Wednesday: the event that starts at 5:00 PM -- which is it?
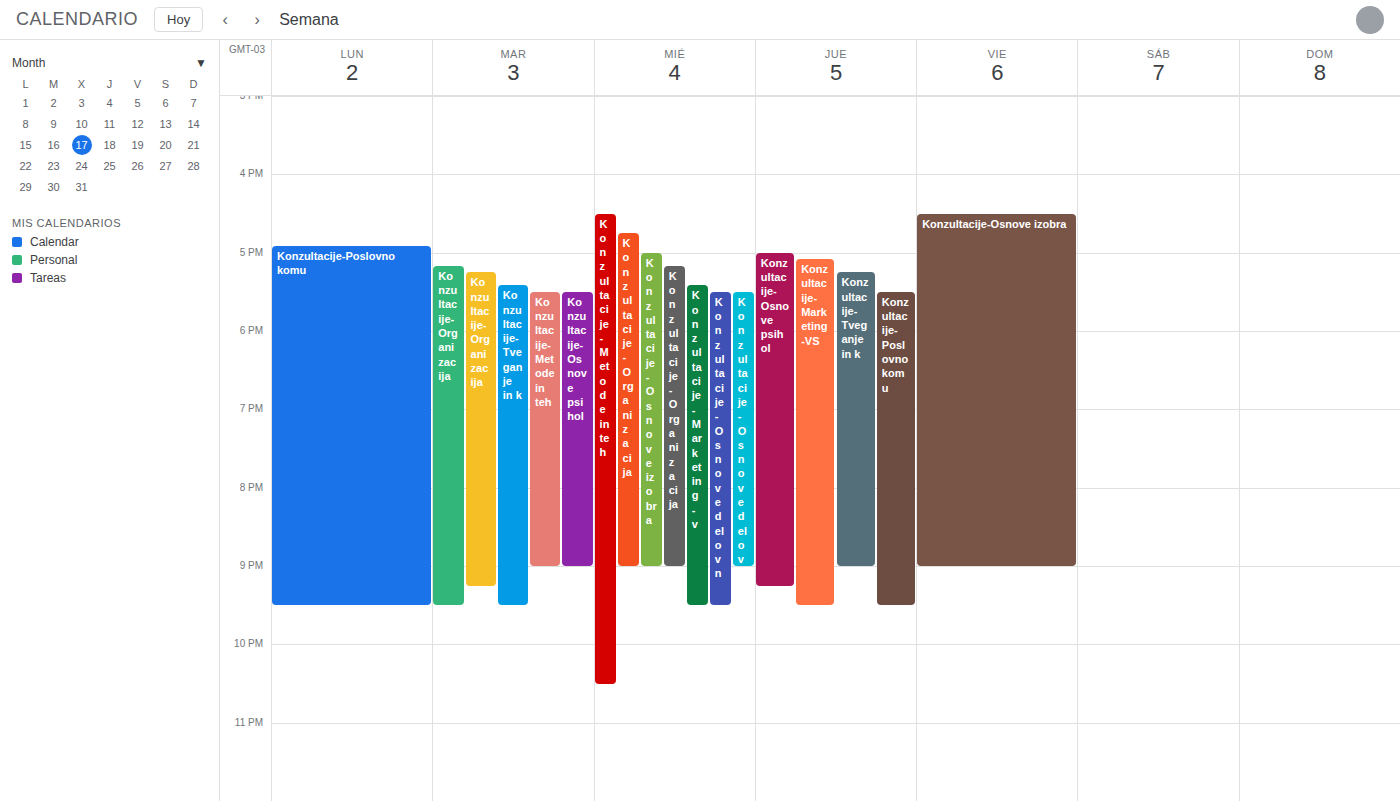
"Konzultacije-Osnove izobra"